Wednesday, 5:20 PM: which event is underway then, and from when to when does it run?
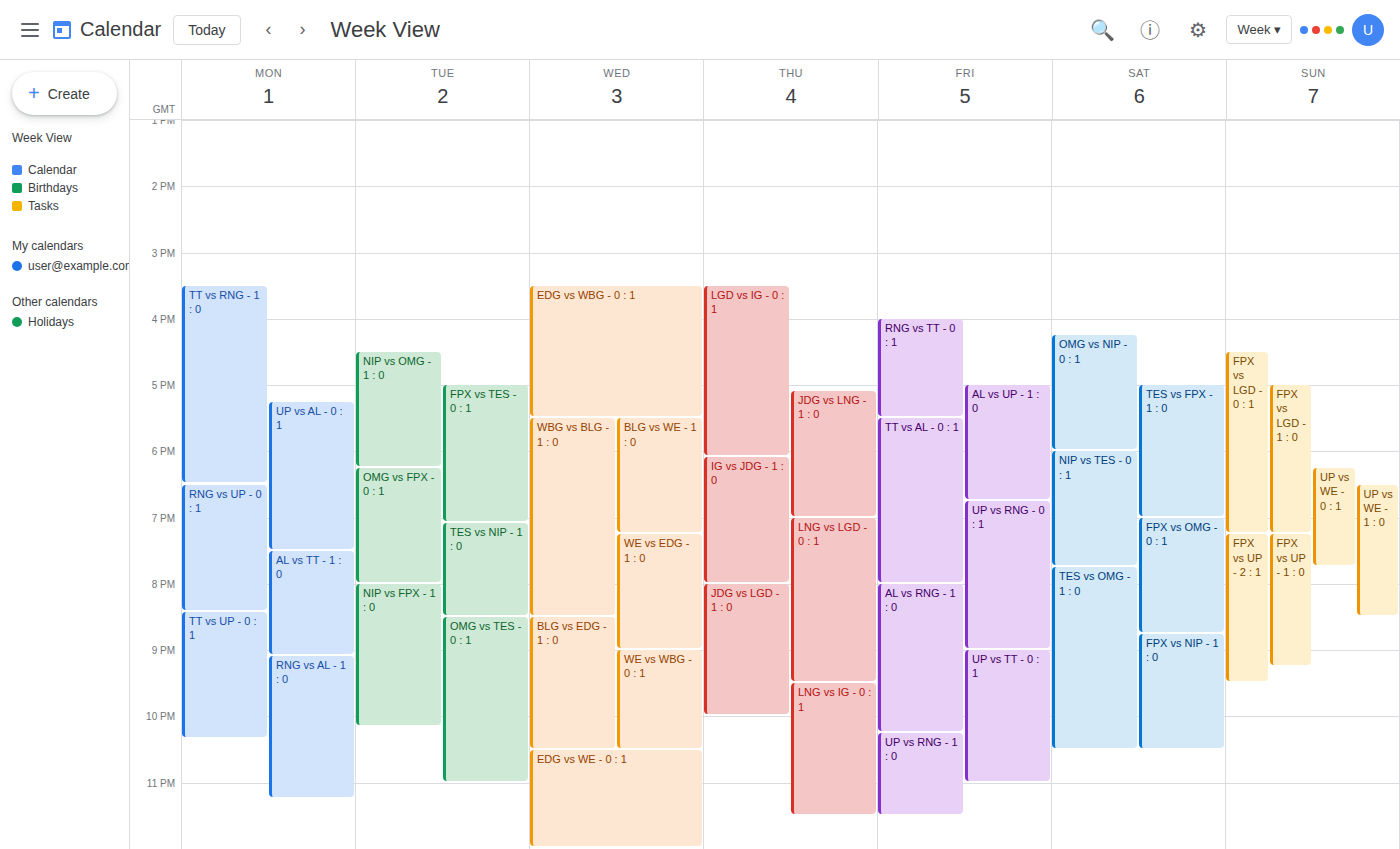
"EDG vs WBG - 0 : 1", 3:30 PM to 5:30 PM